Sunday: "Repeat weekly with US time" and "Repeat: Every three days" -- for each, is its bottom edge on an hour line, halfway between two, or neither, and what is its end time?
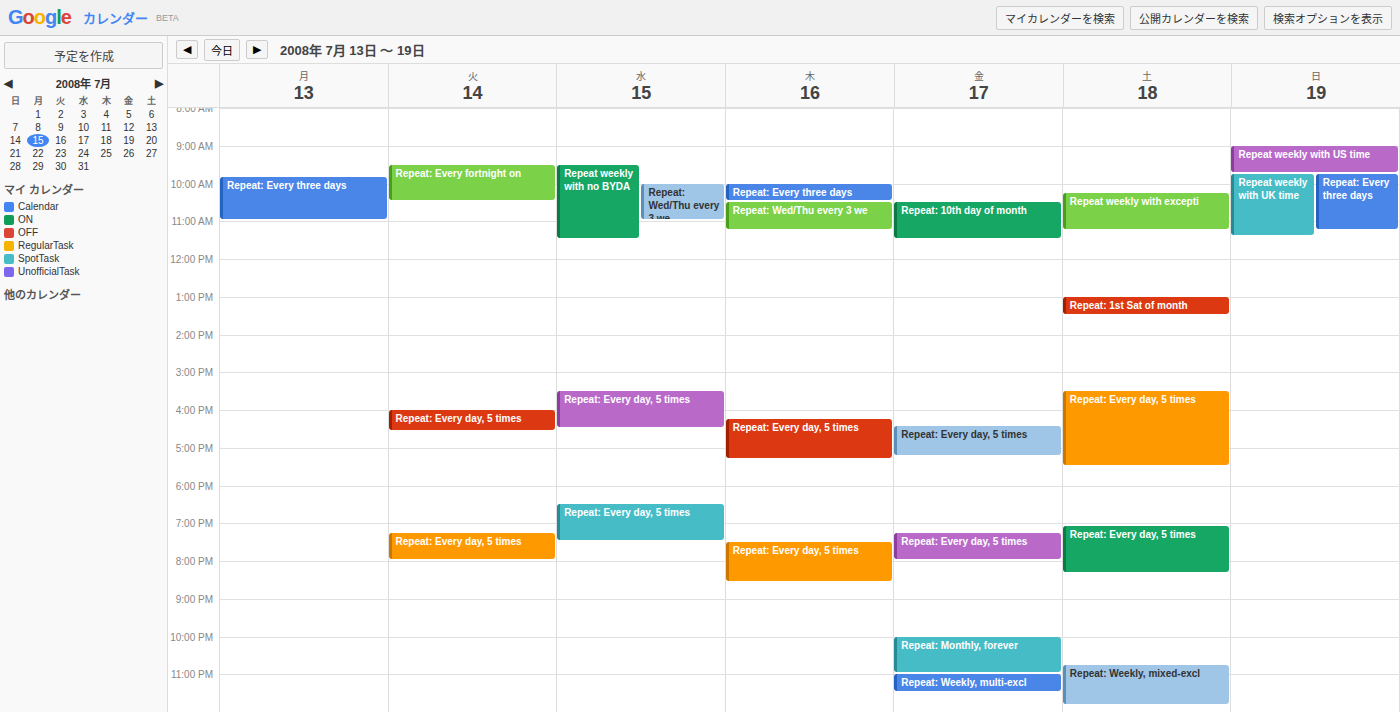
"Repeat weekly with US time": 9:45 AM, neither: three quarters of the way from the 9 AM line to the 10 AM line. "Repeat: Every three days": 11:15 AM, neither: a quarter of the way from the 11 AM line to the 12 PM line.